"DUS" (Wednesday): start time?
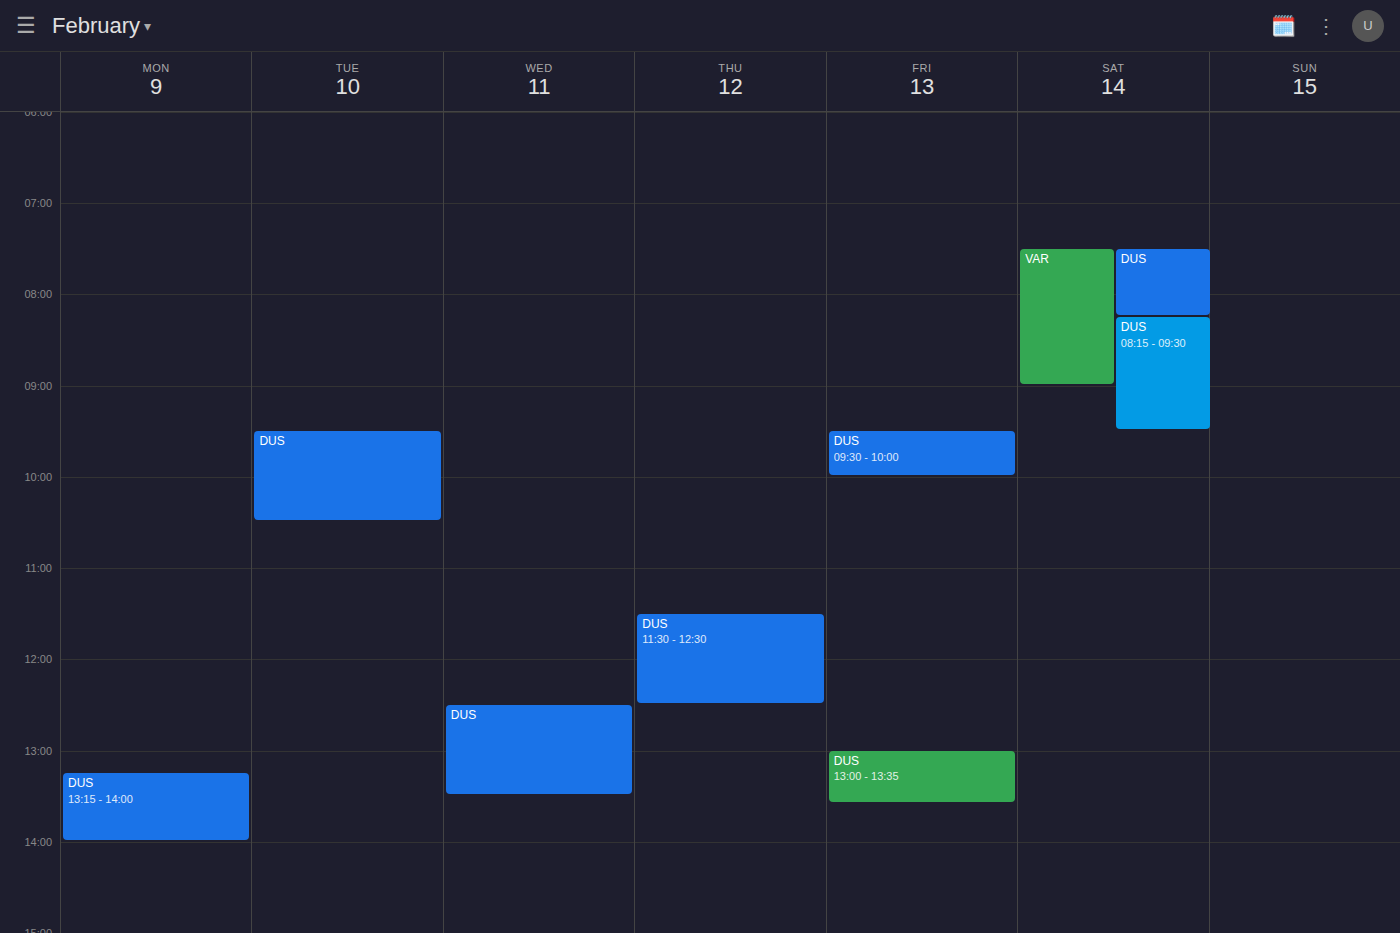
12:30 PM